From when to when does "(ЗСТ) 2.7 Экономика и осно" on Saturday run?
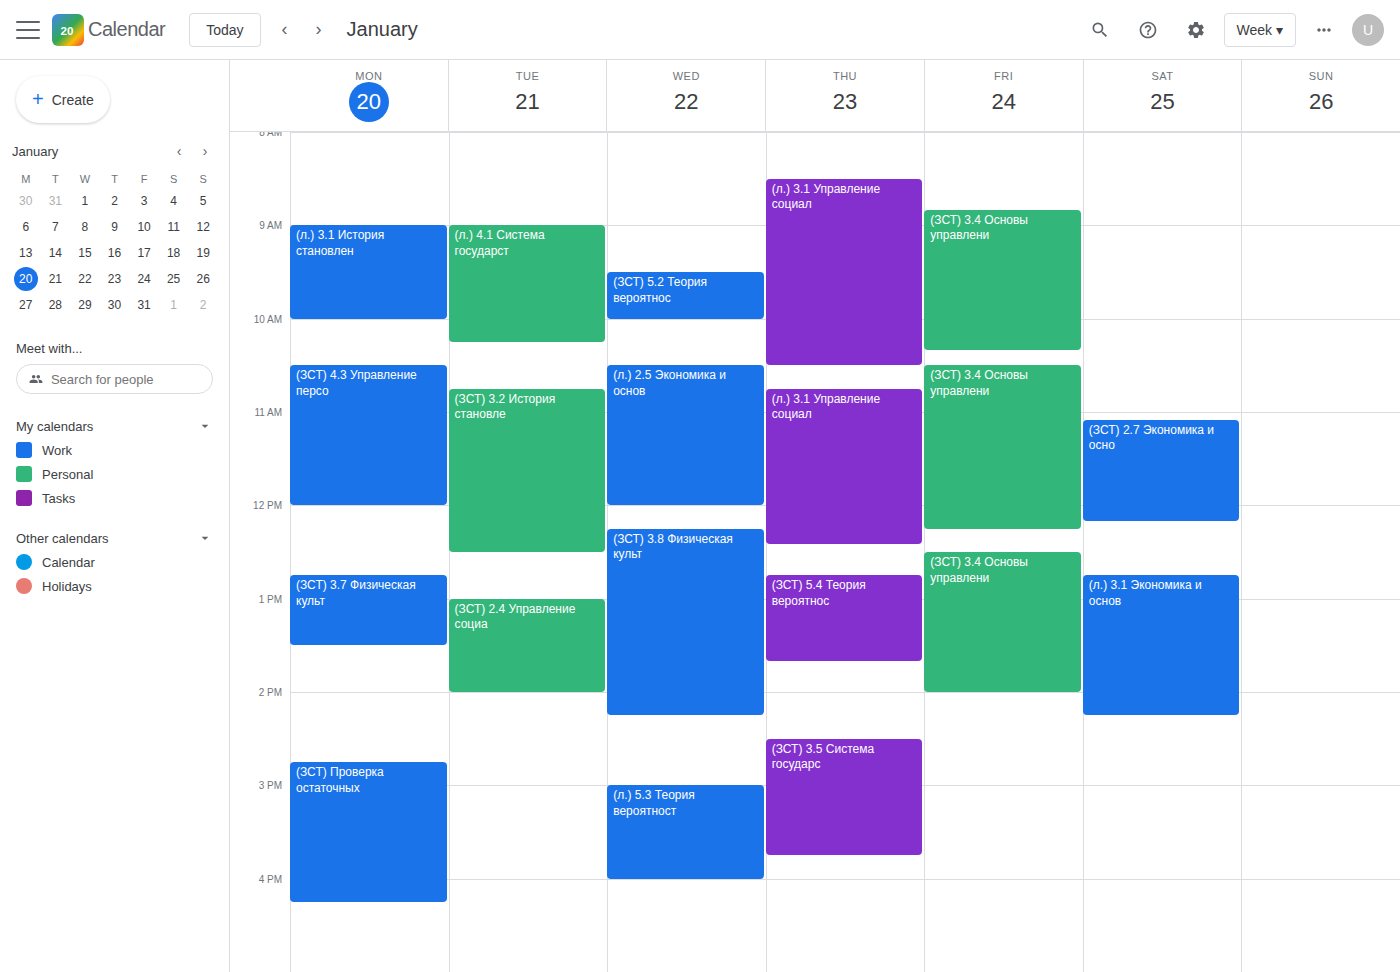
11:05 AM to 12:10 PM